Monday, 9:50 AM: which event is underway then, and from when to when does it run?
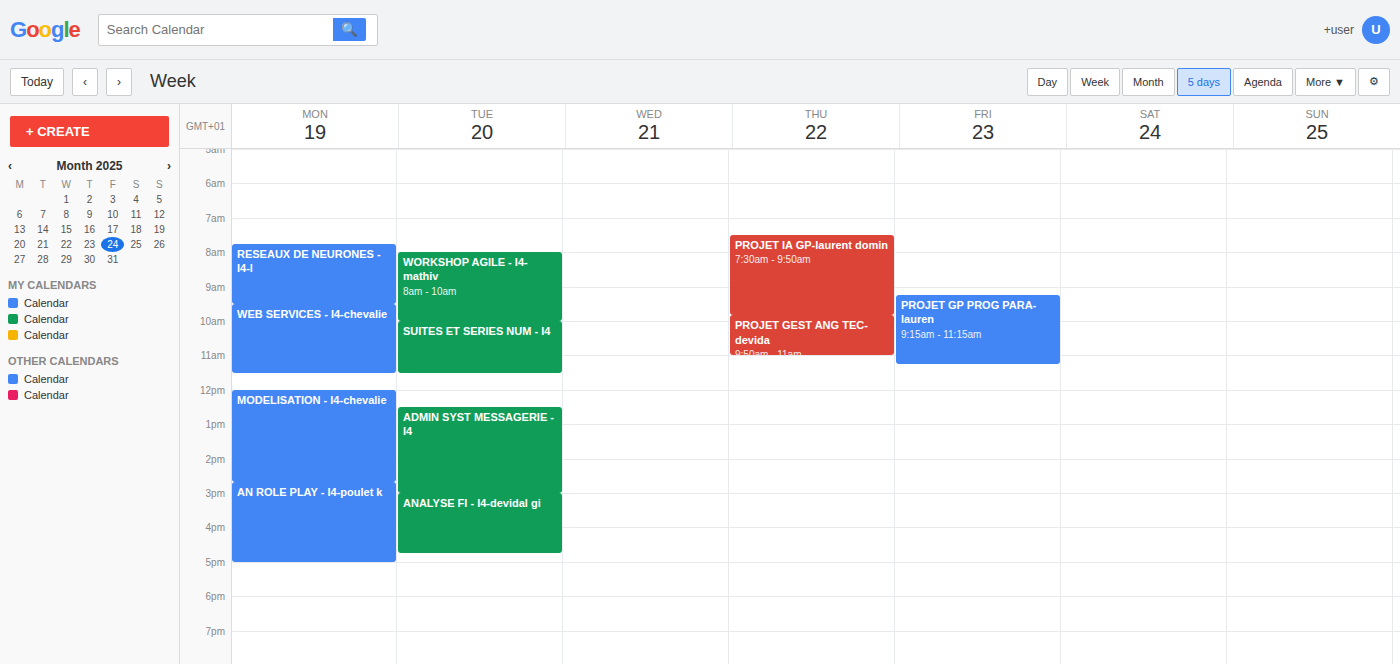
"WEB SERVICES - I4-chevalie", 9:30 AM to 11:30 AM